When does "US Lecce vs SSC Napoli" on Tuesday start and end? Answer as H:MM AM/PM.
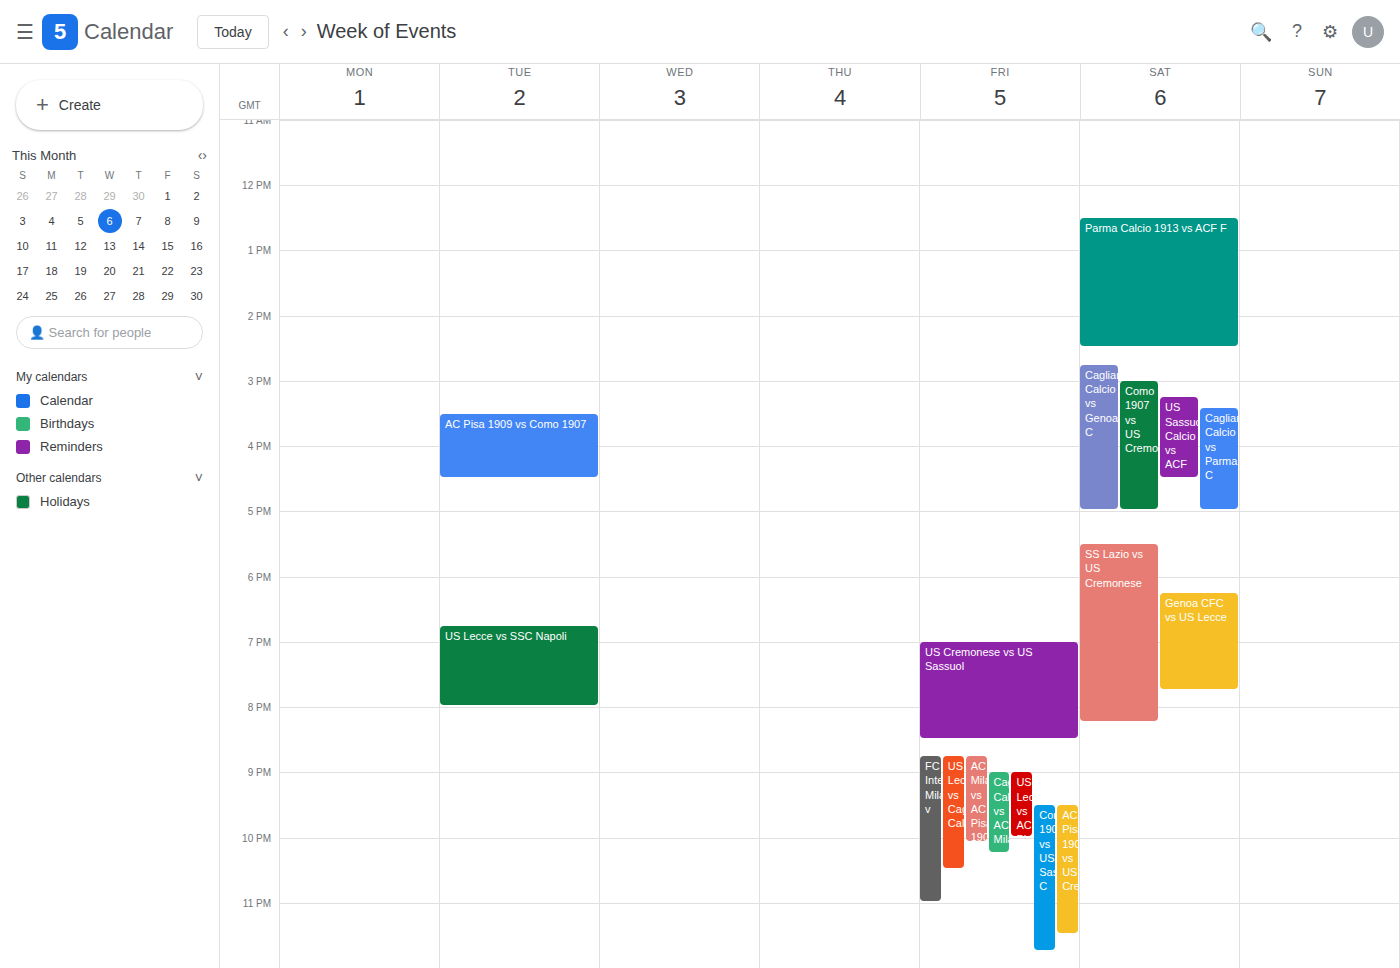
6:45 PM to 8:00 PM